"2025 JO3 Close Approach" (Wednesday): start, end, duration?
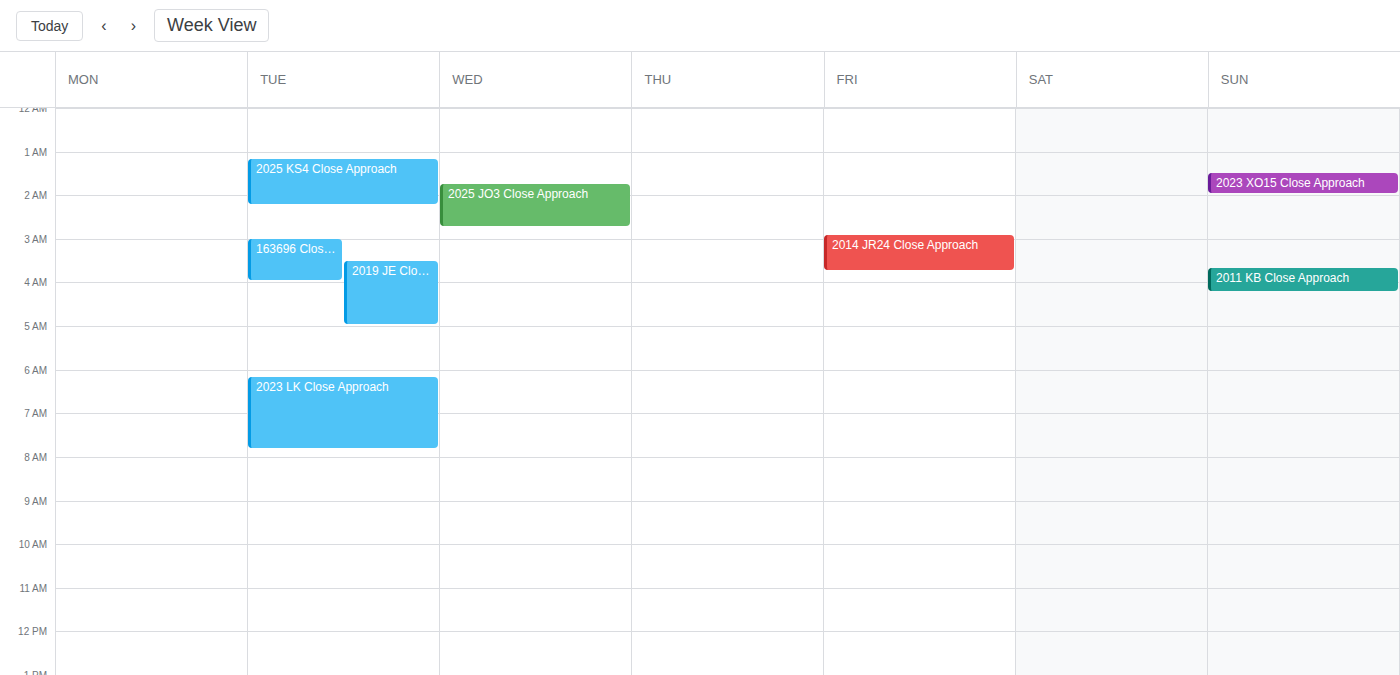
1:45 AM to 2:45 AM, 1 hour